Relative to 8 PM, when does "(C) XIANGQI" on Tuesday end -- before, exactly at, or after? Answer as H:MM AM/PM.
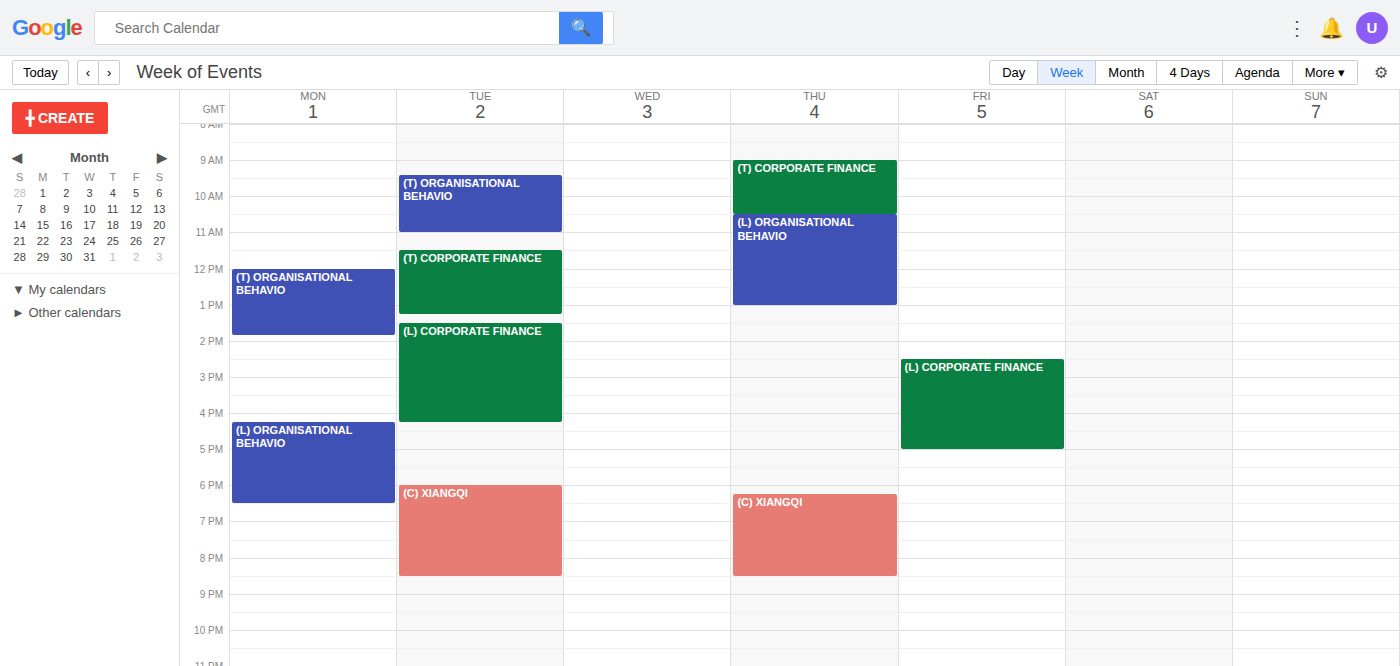
8:30 PM -- after 8 PM, 30 minutes below the 8 PM line.